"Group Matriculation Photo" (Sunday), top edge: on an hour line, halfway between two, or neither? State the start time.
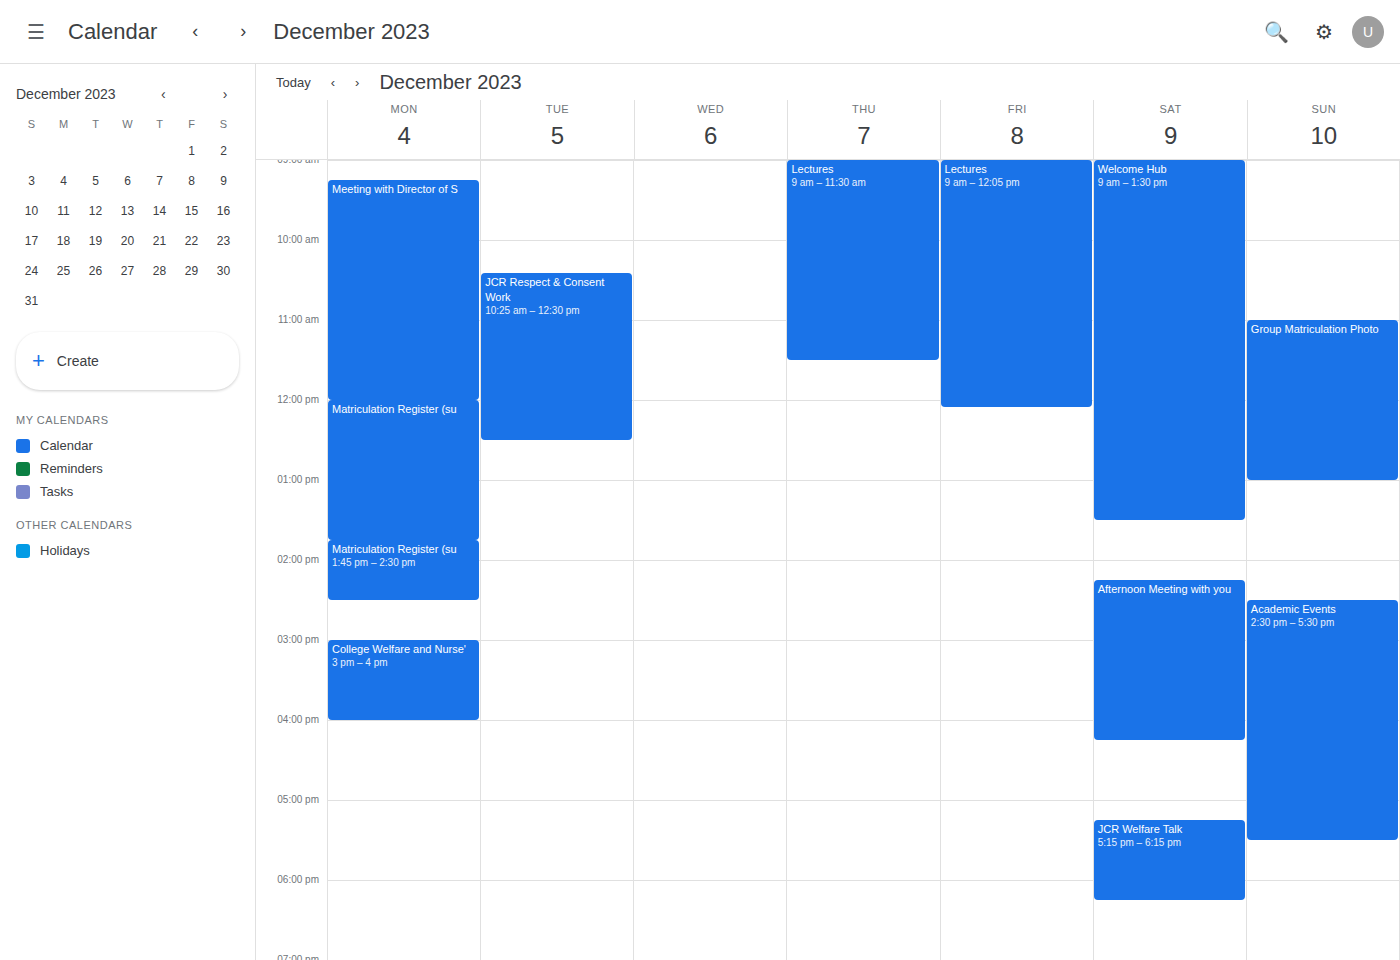
11:00 AM -- exactly on the 11 AM line.